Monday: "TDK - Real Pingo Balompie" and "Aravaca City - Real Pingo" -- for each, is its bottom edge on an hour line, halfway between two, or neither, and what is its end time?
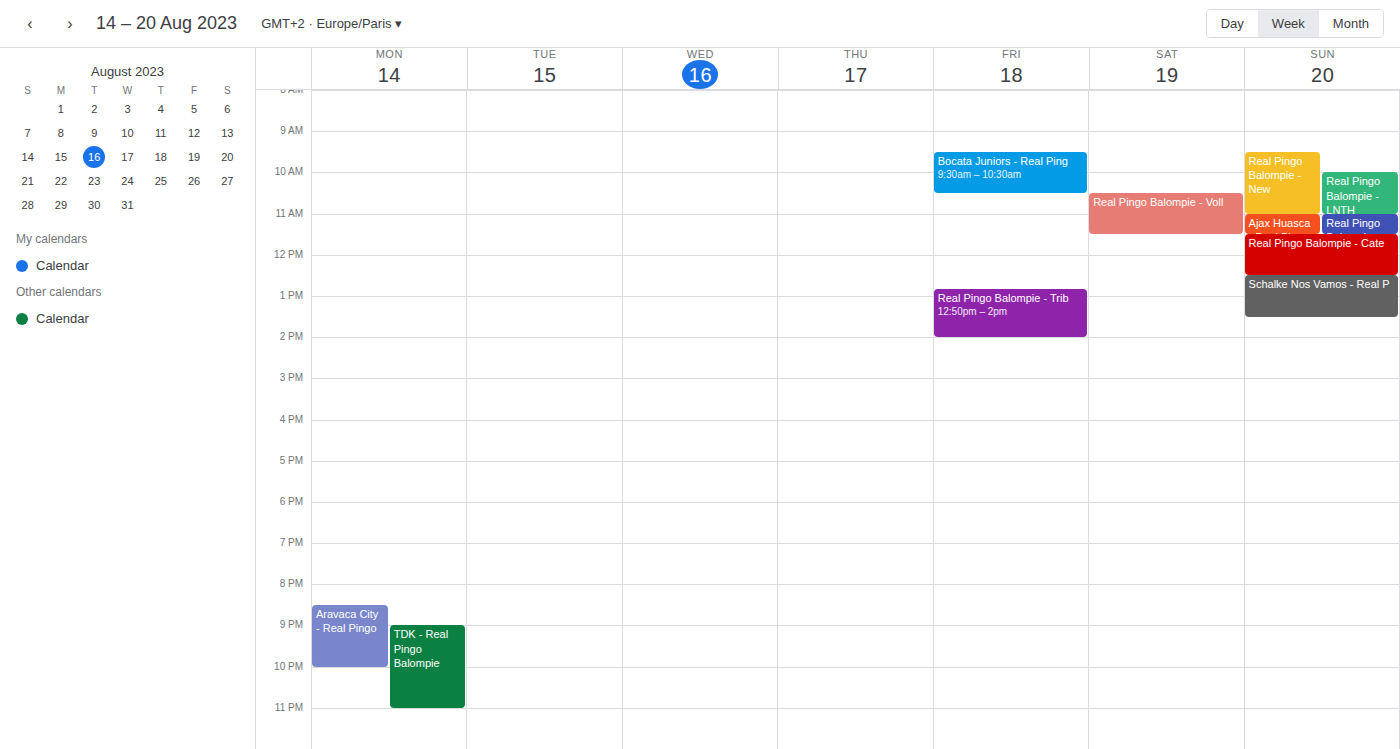
"TDK - Real Pingo Balompie": 11:00 PM, exactly on the 11 PM line. "Aravaca City - Real Pingo": 10:00 PM, exactly on the 10 PM line.